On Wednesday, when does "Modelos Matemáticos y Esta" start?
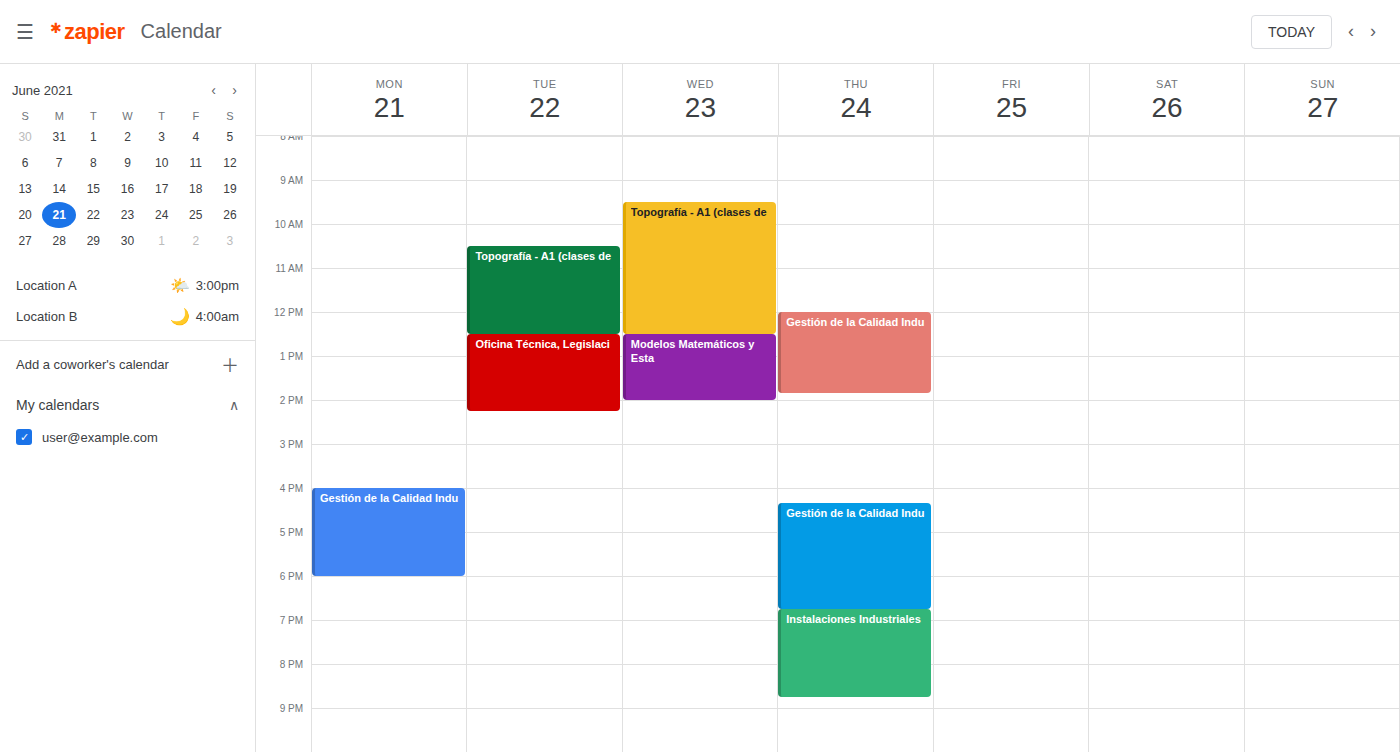
12:30 PM